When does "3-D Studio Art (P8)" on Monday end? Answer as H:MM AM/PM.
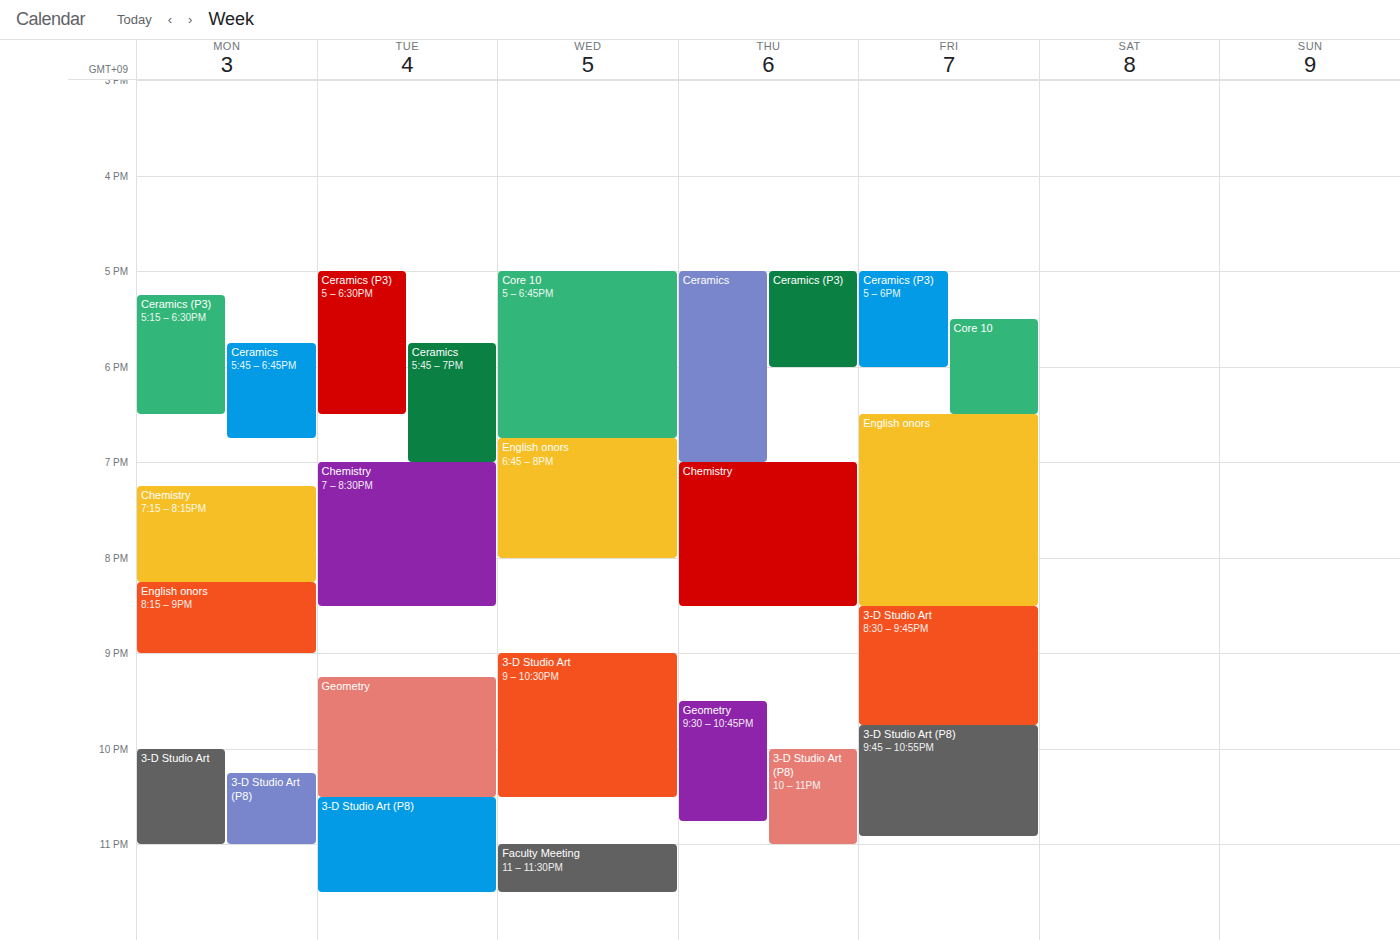
11:00 PM